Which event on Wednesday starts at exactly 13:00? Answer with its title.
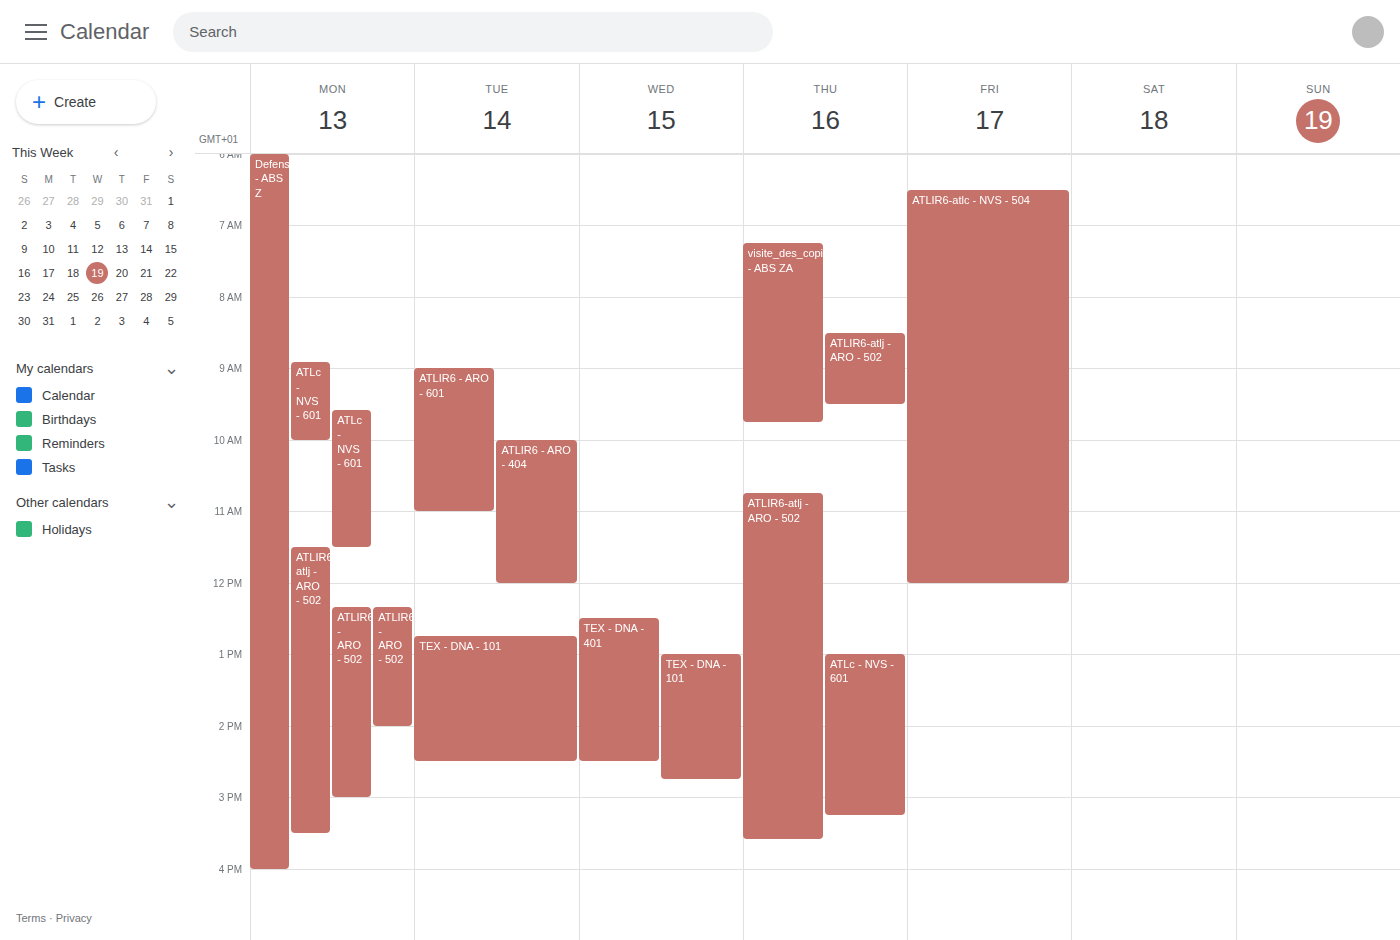
"TEX - DNA - 101"